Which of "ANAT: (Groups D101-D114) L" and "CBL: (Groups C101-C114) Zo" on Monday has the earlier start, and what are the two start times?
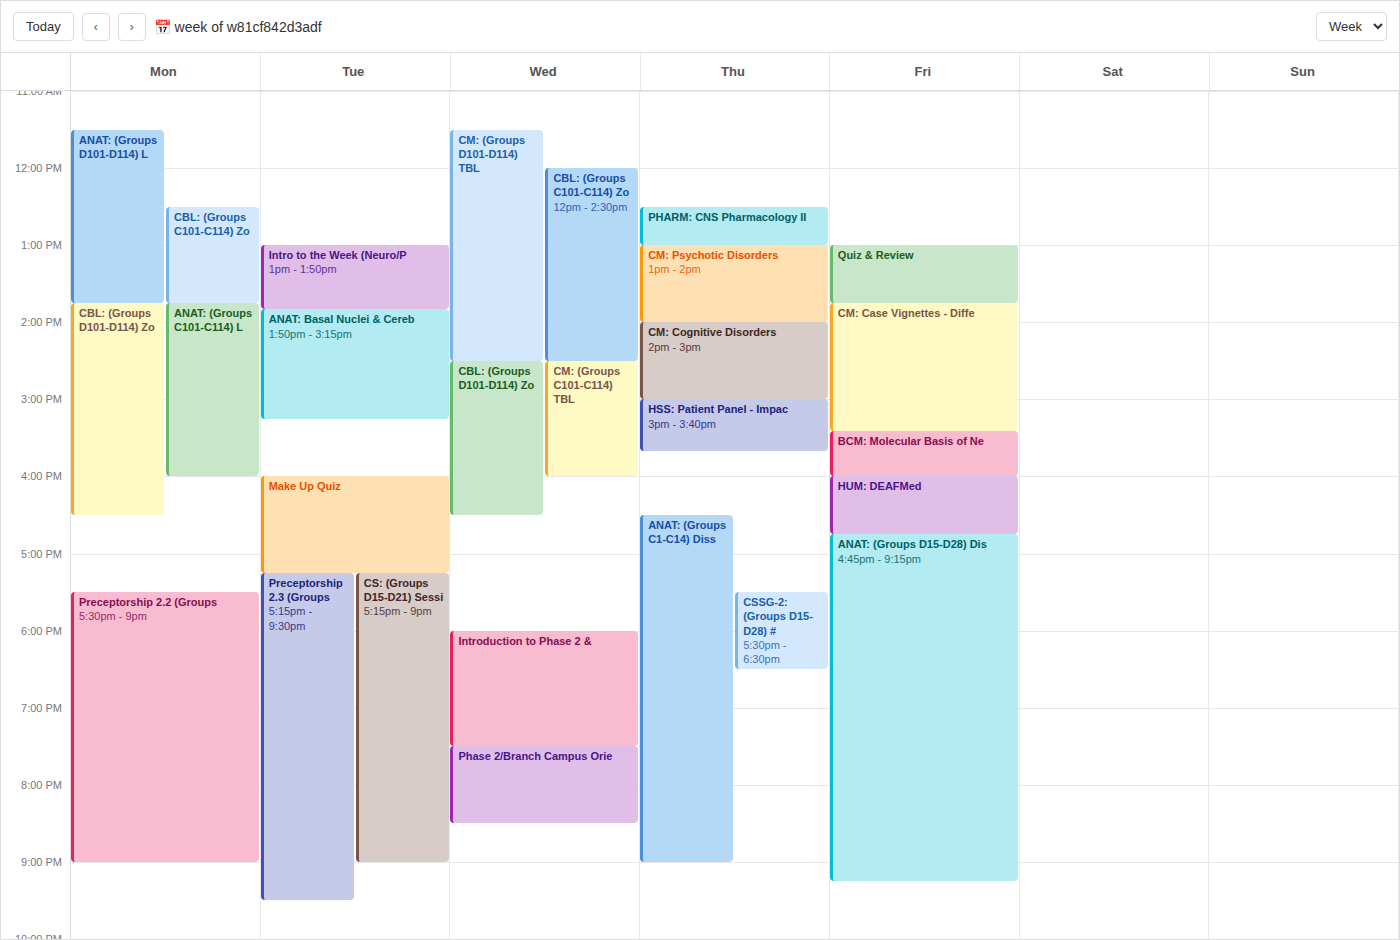
"ANAT: (Groups D101-D114) L" 11:30 AM; "CBL: (Groups C101-C114) Zo" 12:30 PM.